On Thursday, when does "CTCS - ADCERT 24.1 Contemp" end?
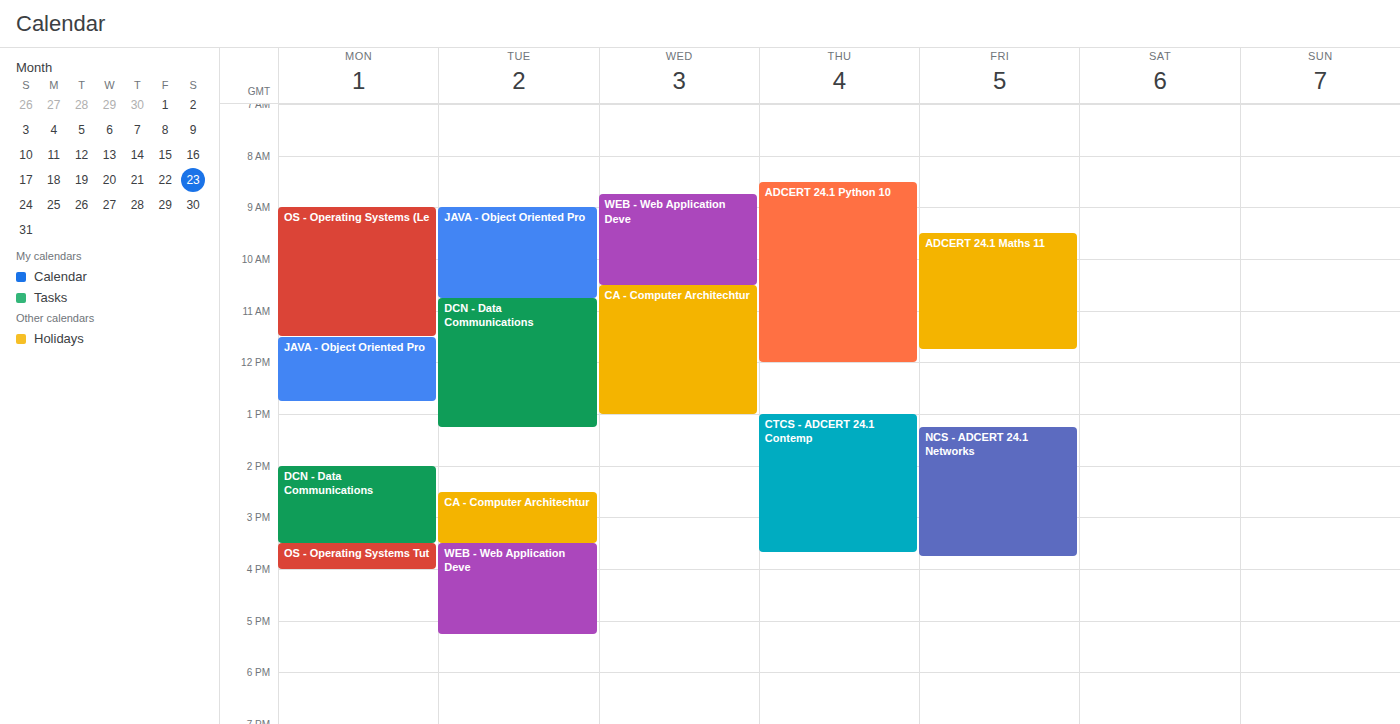
3:40 PM